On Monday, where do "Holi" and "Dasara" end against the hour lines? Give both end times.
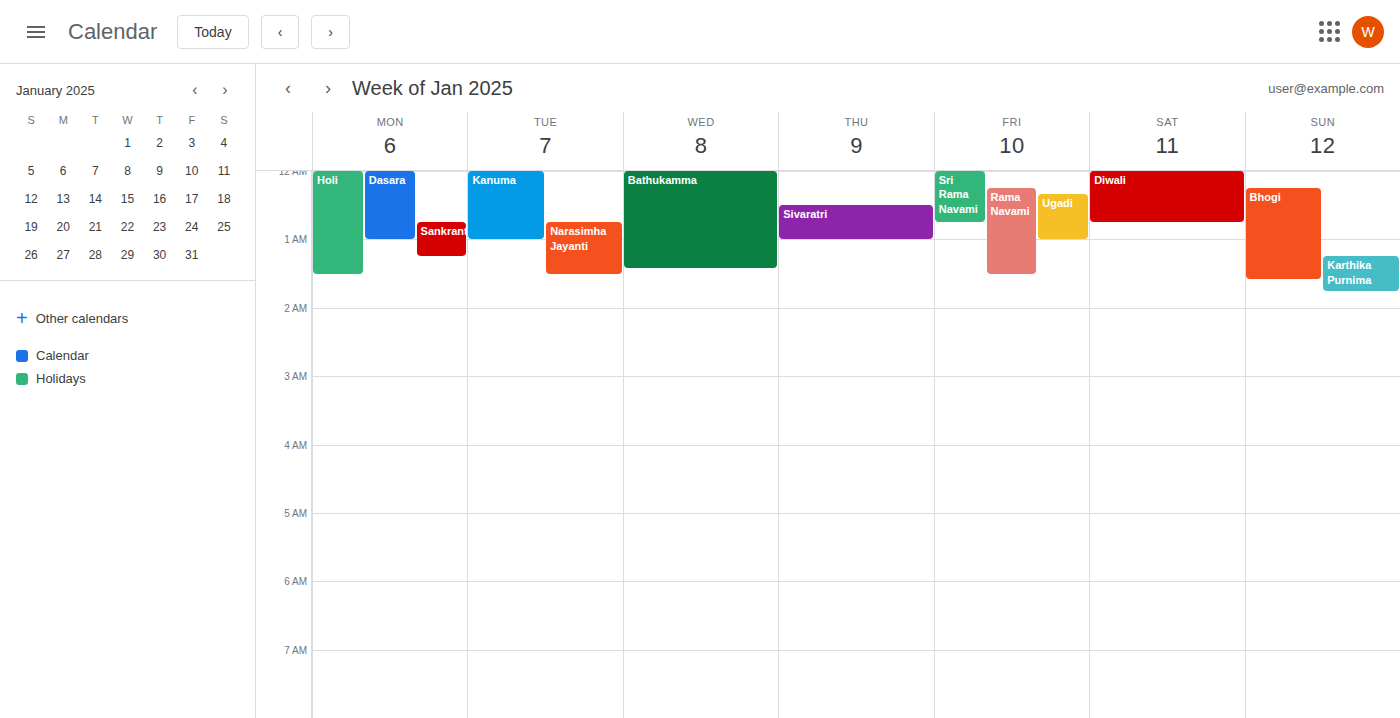
"Holi": 1:30 AM, halfway between the 1 AM and 2 AM lines. "Dasara": 1:00 AM, exactly on the 1 AM line.